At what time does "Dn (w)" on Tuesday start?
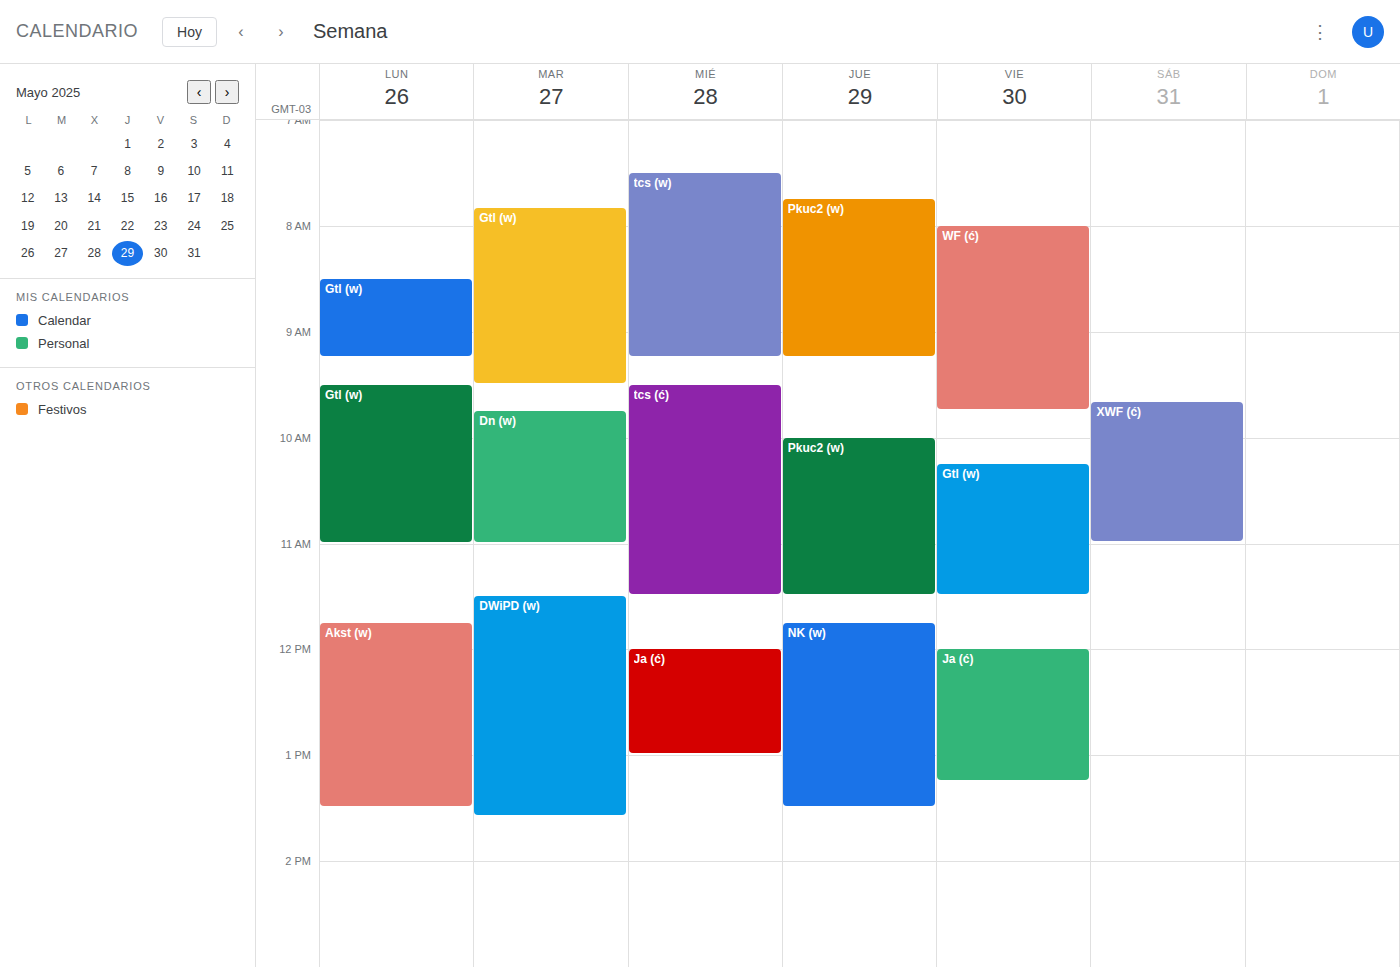
9:45 AM